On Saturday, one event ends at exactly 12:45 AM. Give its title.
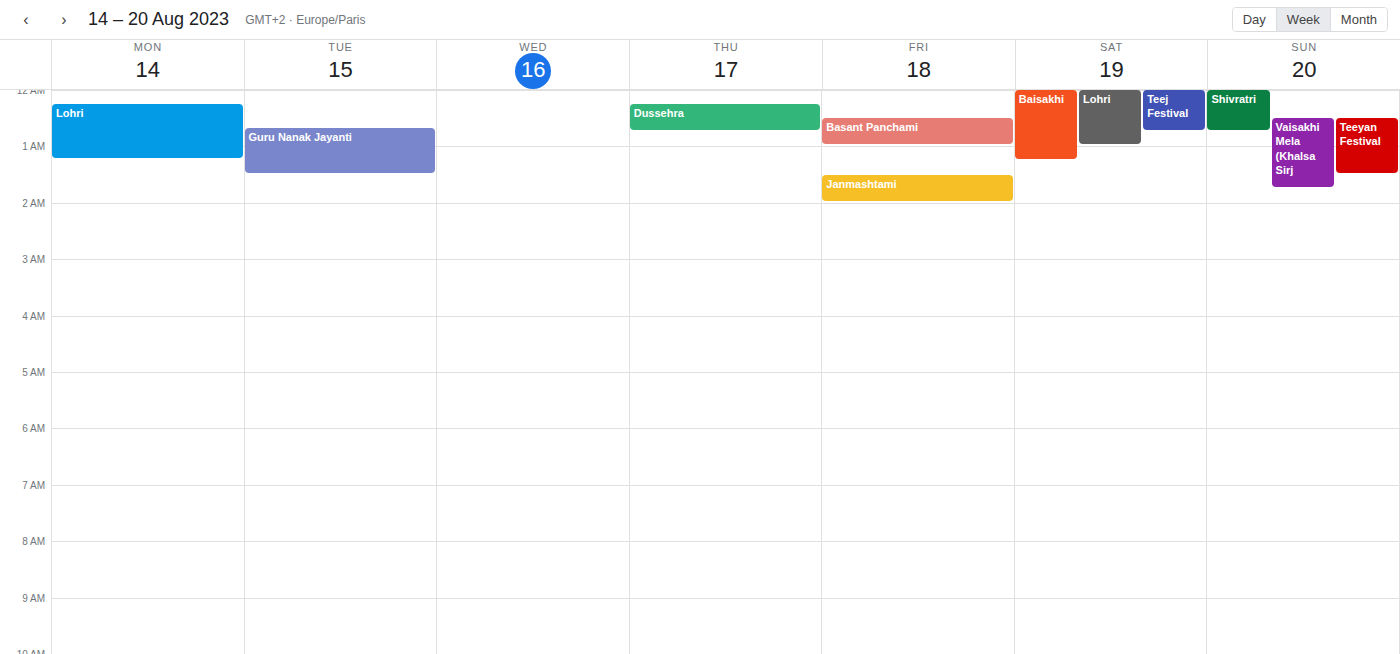
"Teej Festival"